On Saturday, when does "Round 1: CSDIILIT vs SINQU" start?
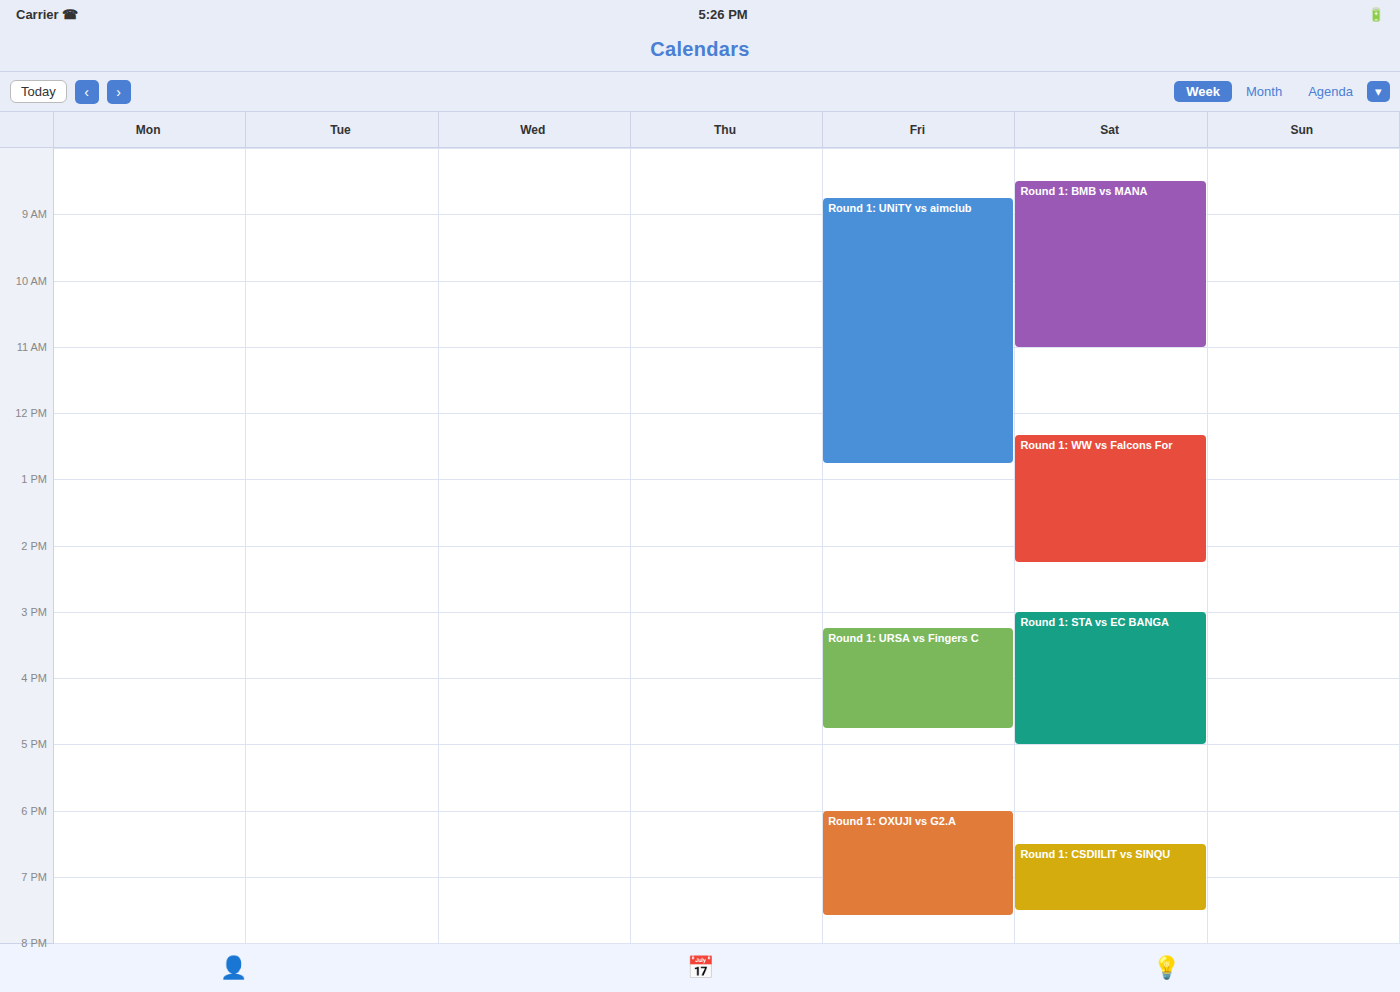
18:30